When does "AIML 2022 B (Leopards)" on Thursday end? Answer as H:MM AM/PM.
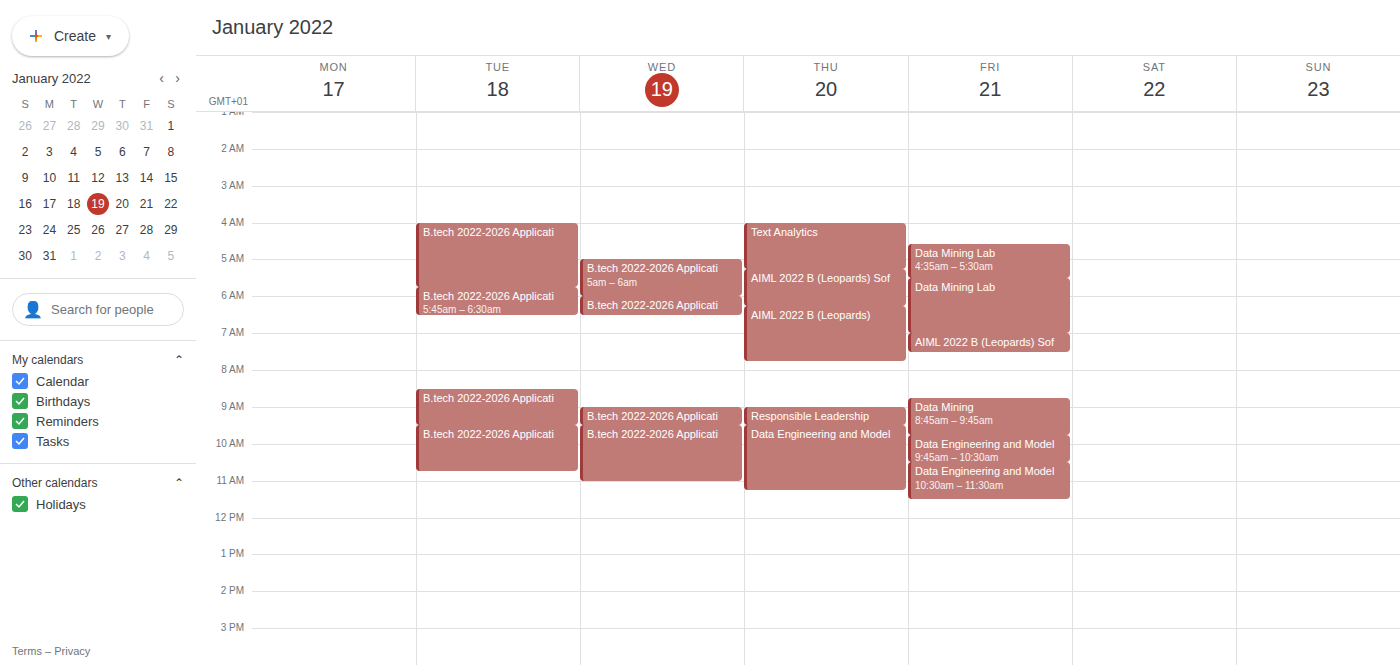
7:45 AM